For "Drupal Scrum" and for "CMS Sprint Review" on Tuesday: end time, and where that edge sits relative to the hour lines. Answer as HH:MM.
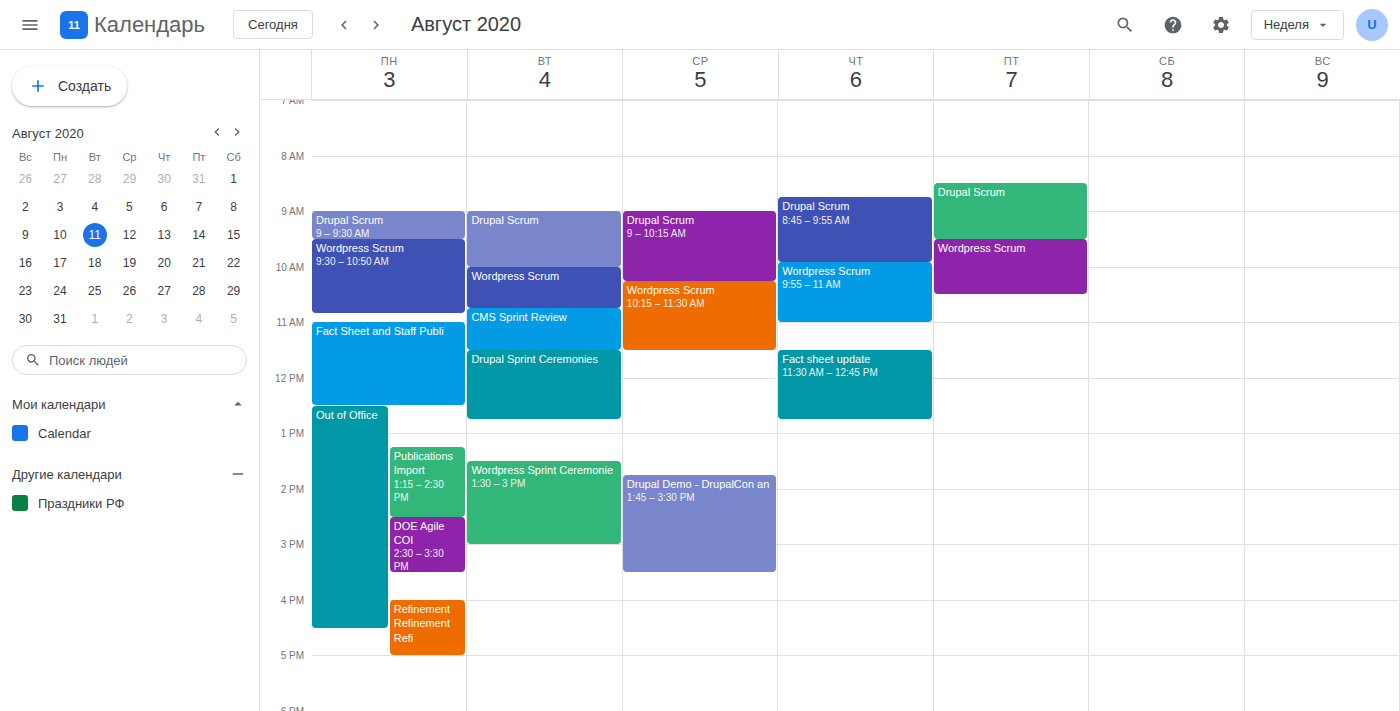
"Drupal Scrum": 10:00, exactly on the 10:00 line. "CMS Sprint Review": 11:30, halfway between the 11:00 and 12:00 lines.